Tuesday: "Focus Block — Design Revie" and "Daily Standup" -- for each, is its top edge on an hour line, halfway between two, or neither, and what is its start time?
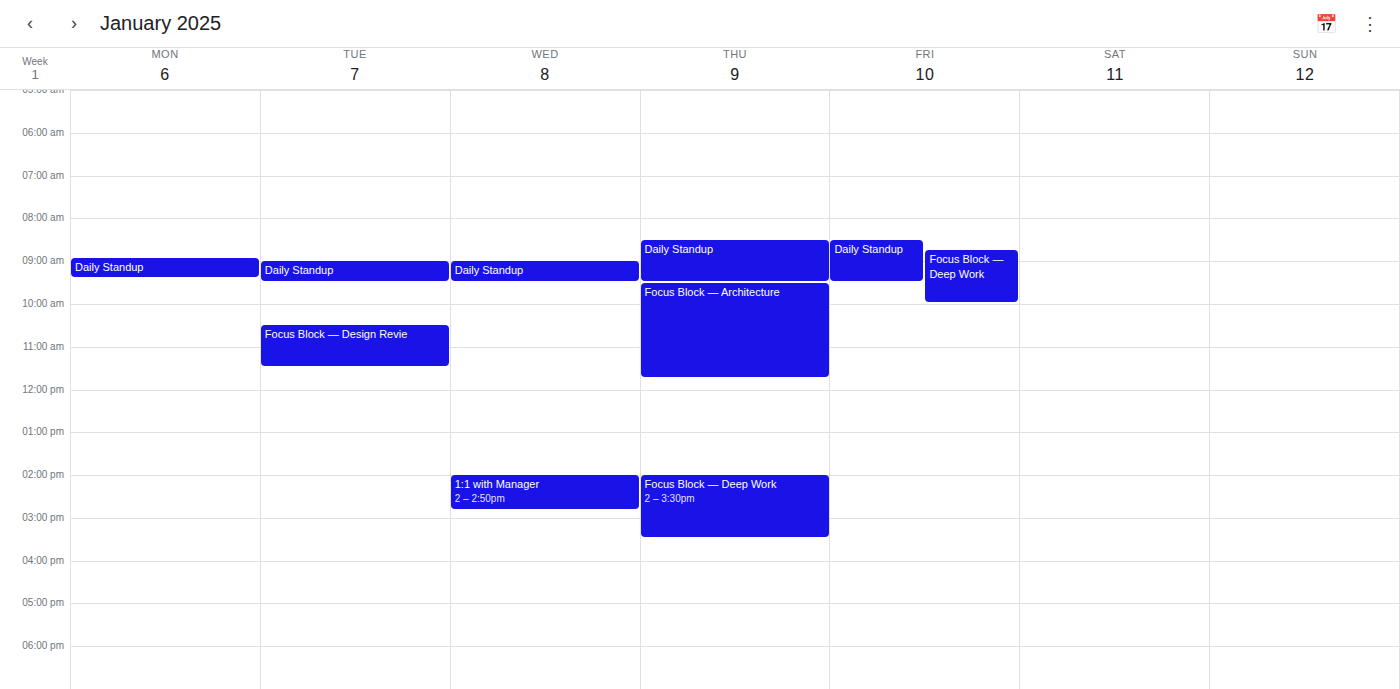
"Focus Block — Design Revie": 10:30 AM, halfway between the 10 AM and 11 AM lines. "Daily Standup": 9:00 AM, exactly on the 9 AM line.